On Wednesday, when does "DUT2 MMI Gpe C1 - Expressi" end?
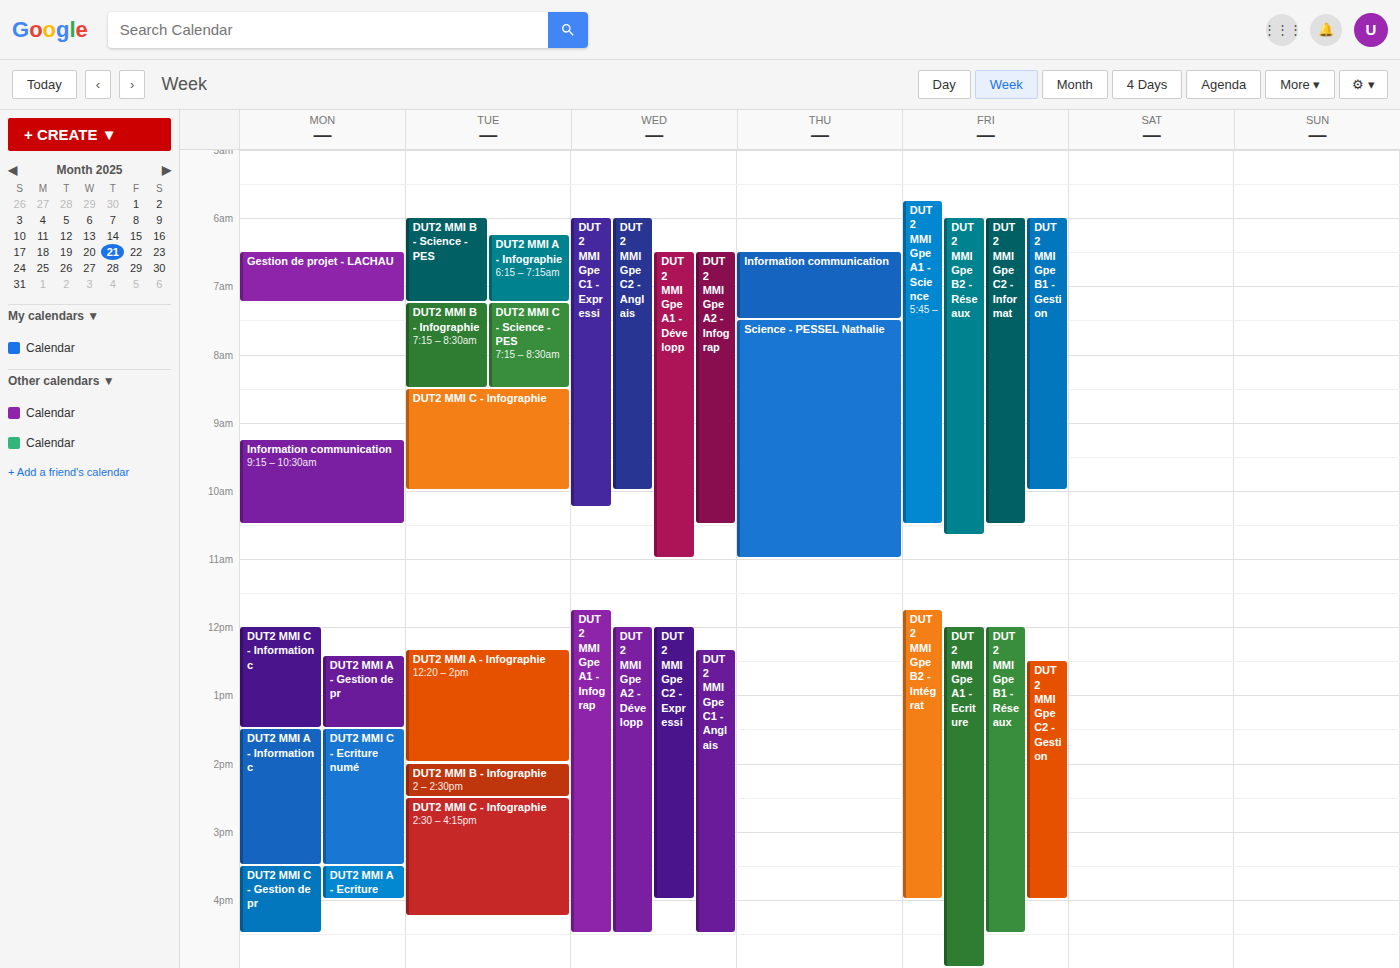
10:15 AM